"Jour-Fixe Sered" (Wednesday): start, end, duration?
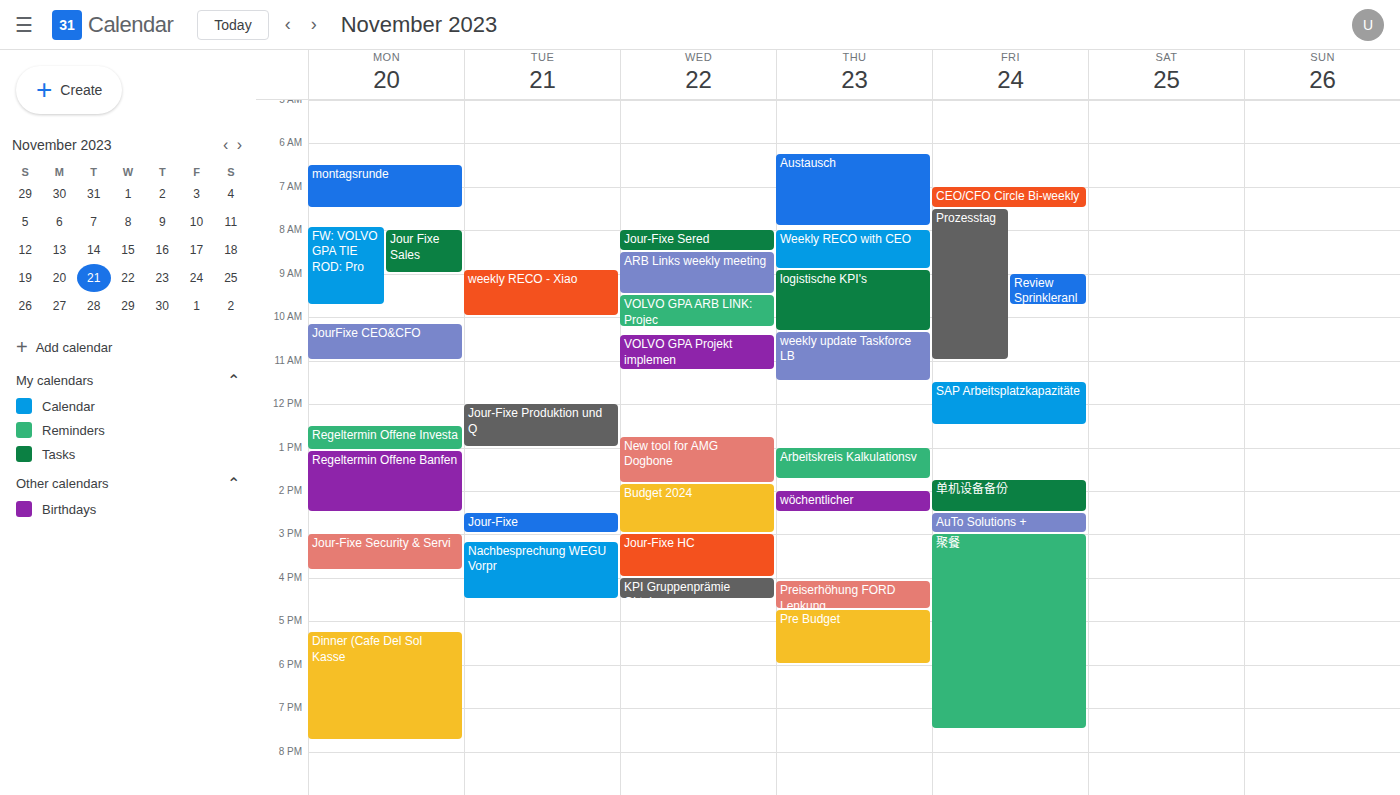
08:00 to 08:30, 30 minutes